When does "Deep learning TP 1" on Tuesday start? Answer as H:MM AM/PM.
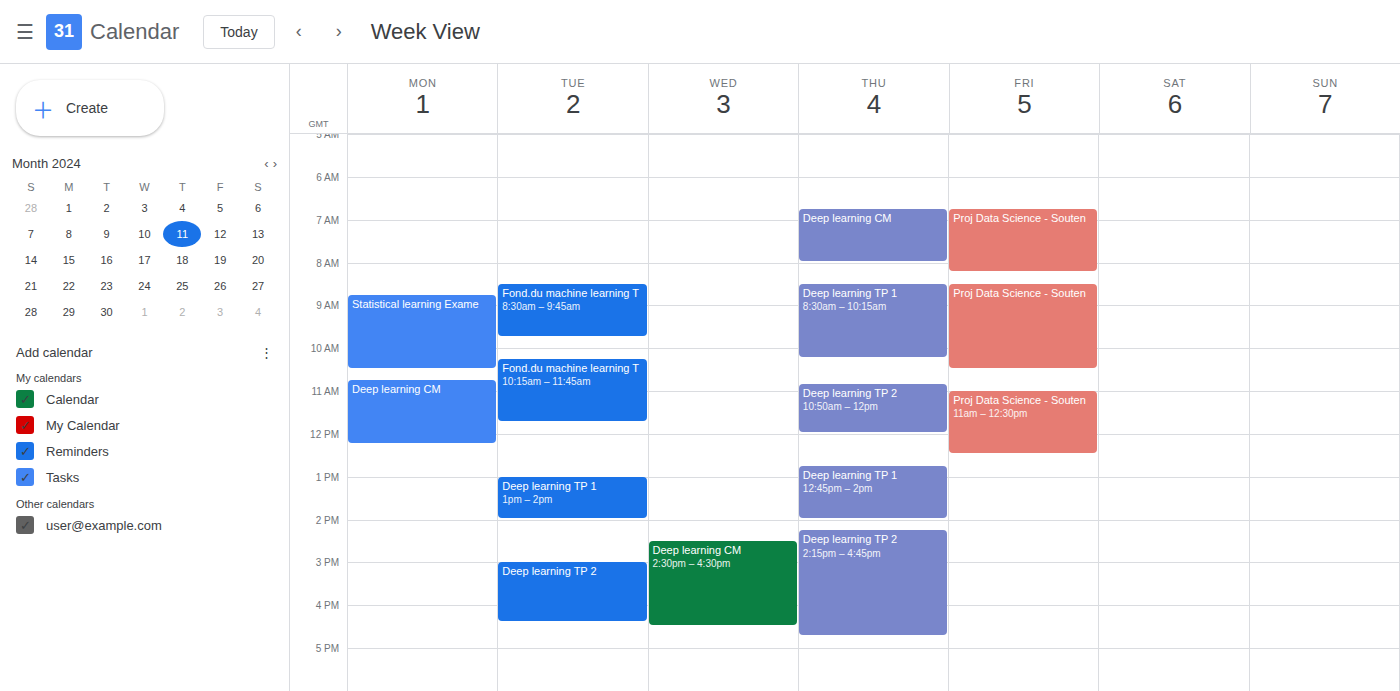
1:00 PM